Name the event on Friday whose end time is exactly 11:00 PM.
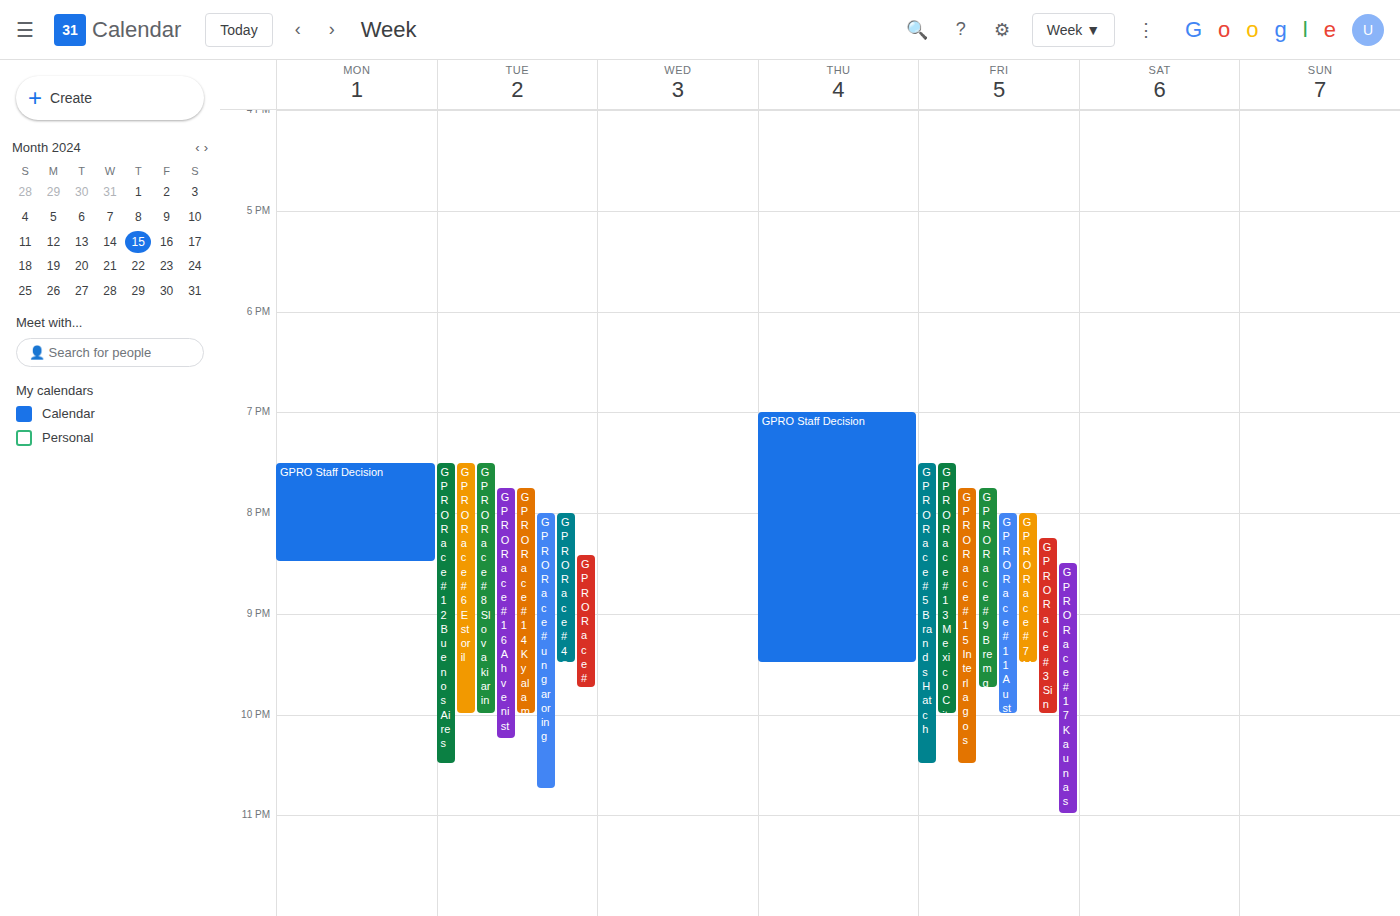
"GPRO Race #17 Kaunas"